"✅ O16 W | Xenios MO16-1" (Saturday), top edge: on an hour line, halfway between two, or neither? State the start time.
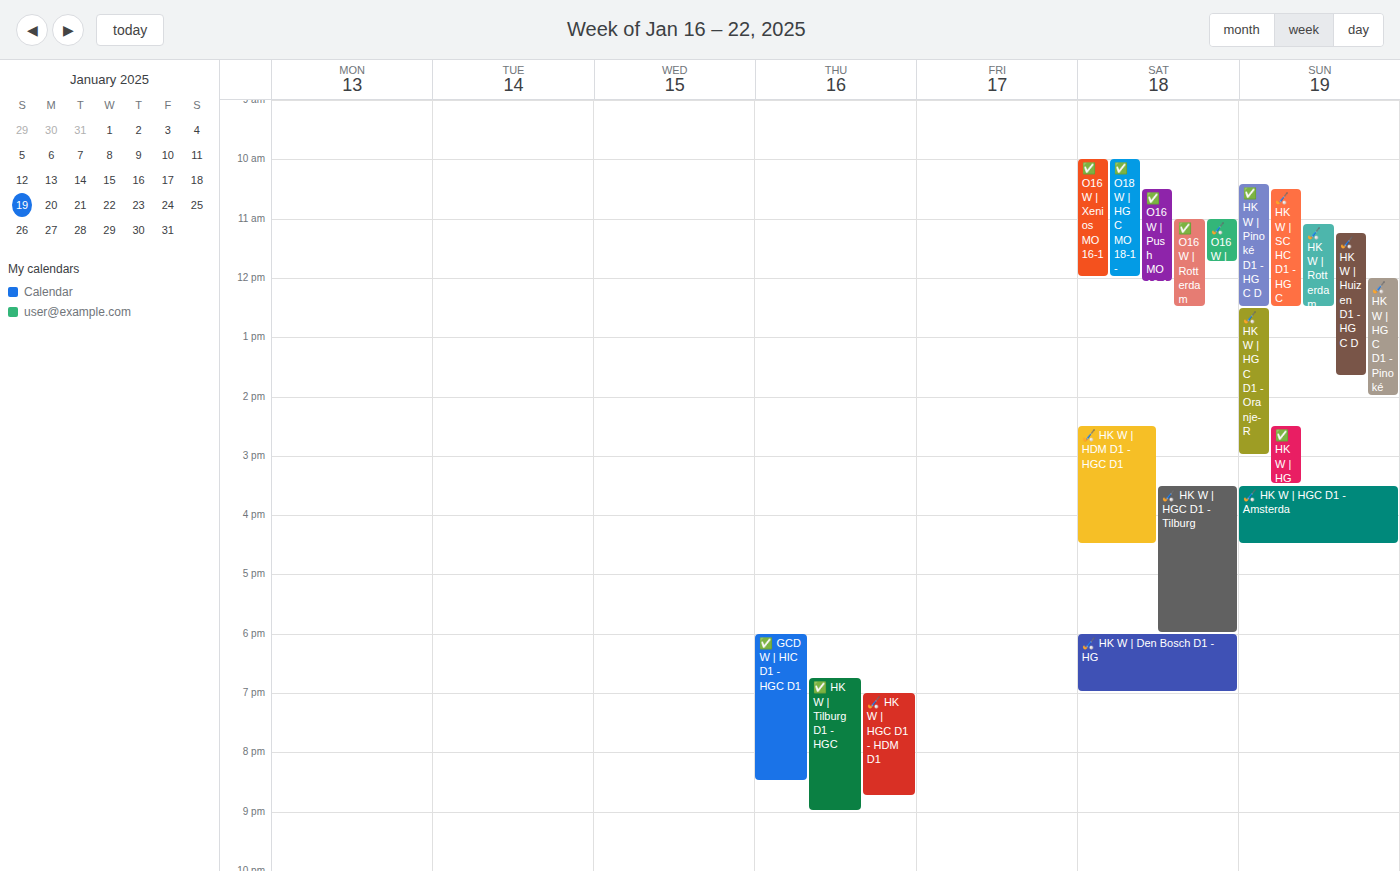
10:00 AM -- exactly on the 10 AM line.